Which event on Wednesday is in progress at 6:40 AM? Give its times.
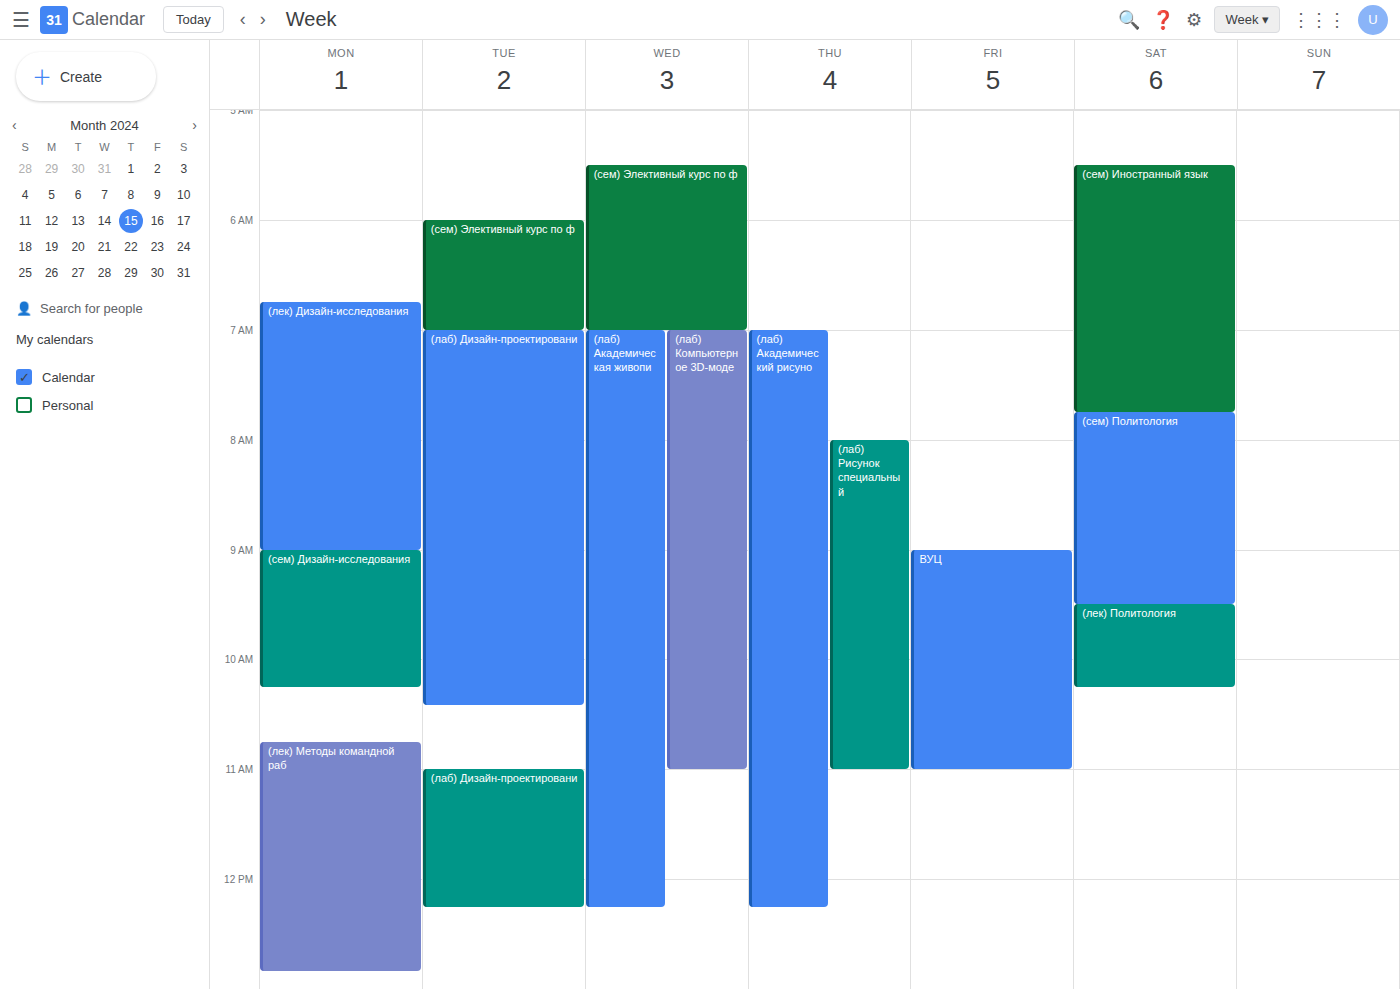
"(сем) Элективный курс по ф", 5:30 AM to 7:00 AM